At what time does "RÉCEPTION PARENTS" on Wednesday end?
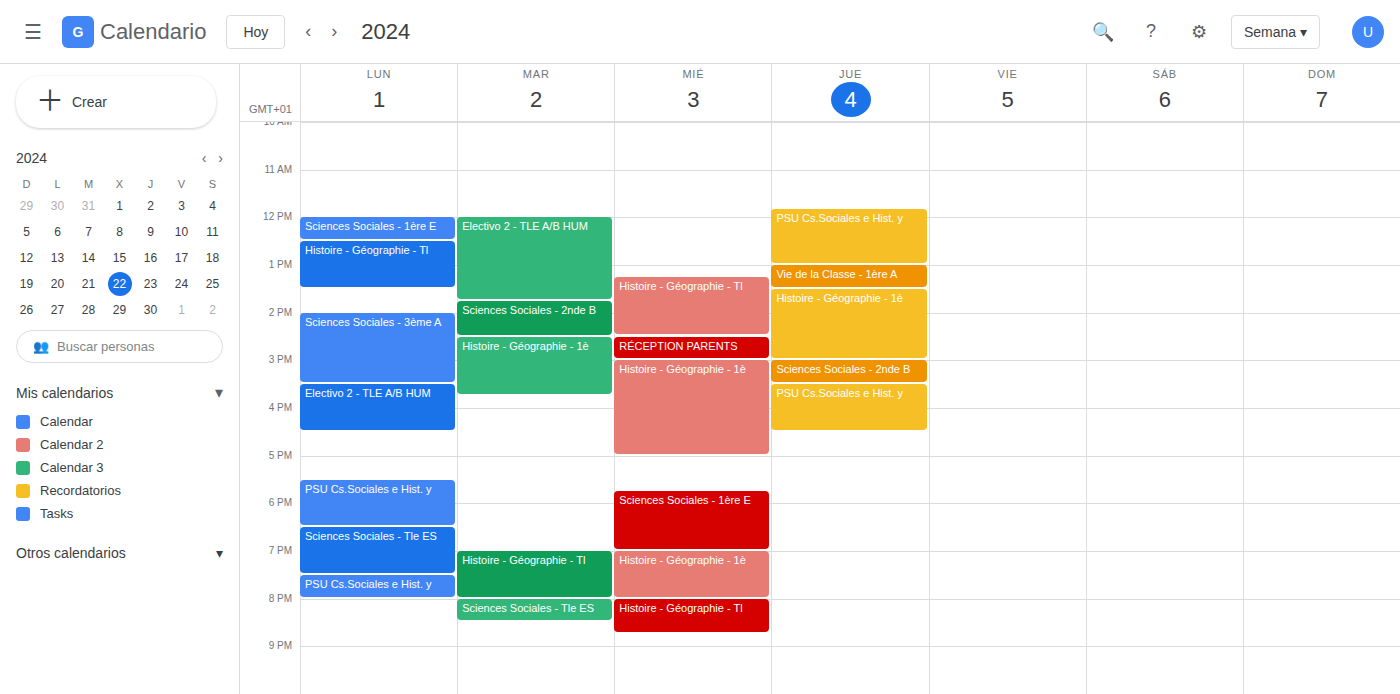
3:00 PM